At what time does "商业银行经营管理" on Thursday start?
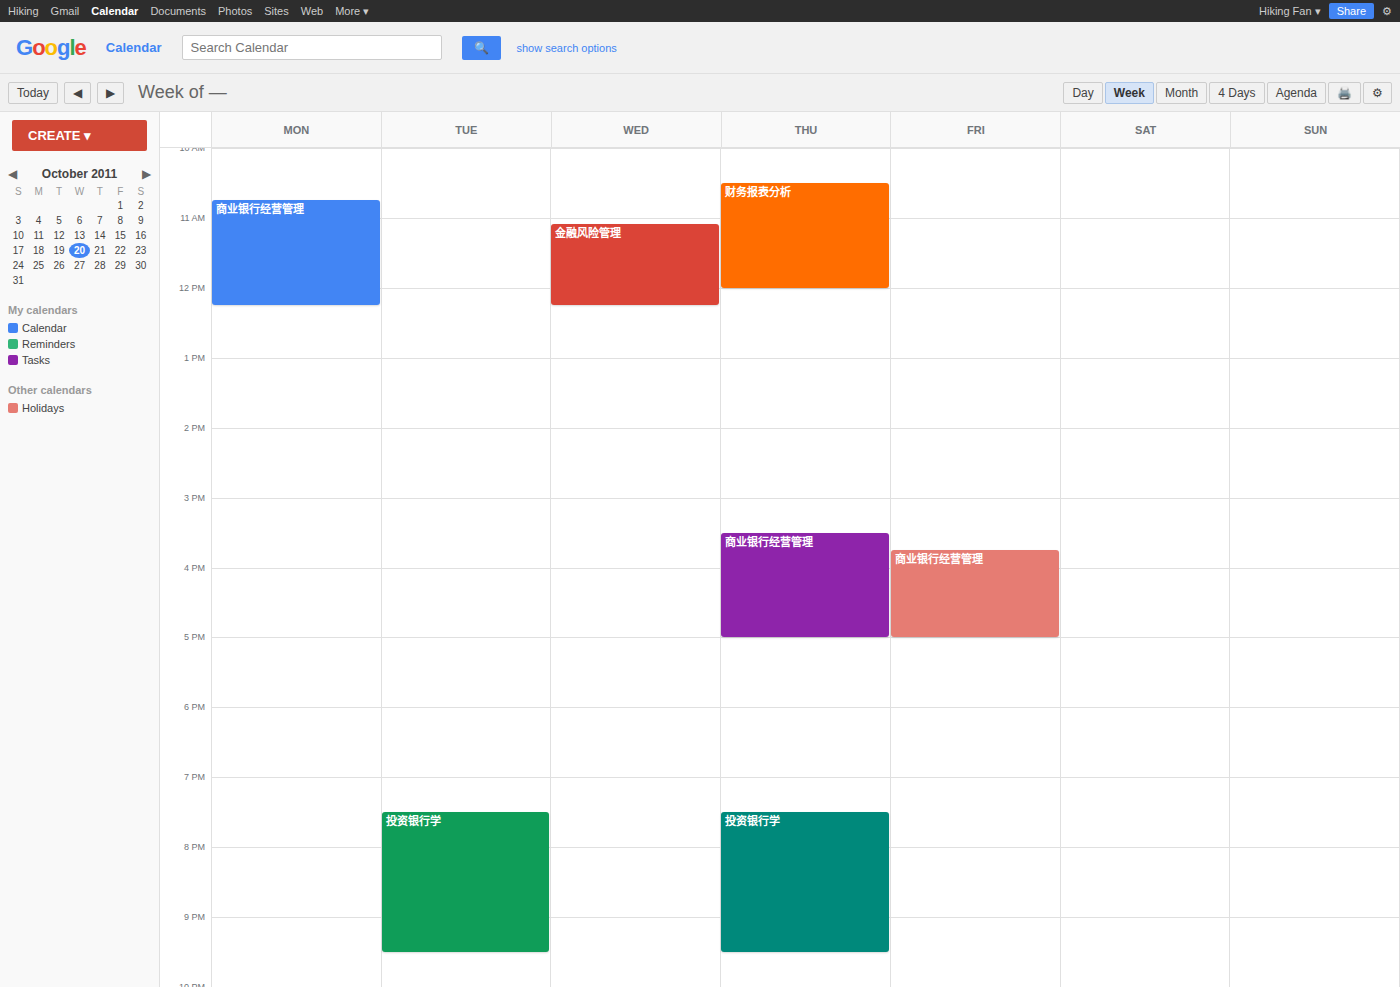
3:30 PM